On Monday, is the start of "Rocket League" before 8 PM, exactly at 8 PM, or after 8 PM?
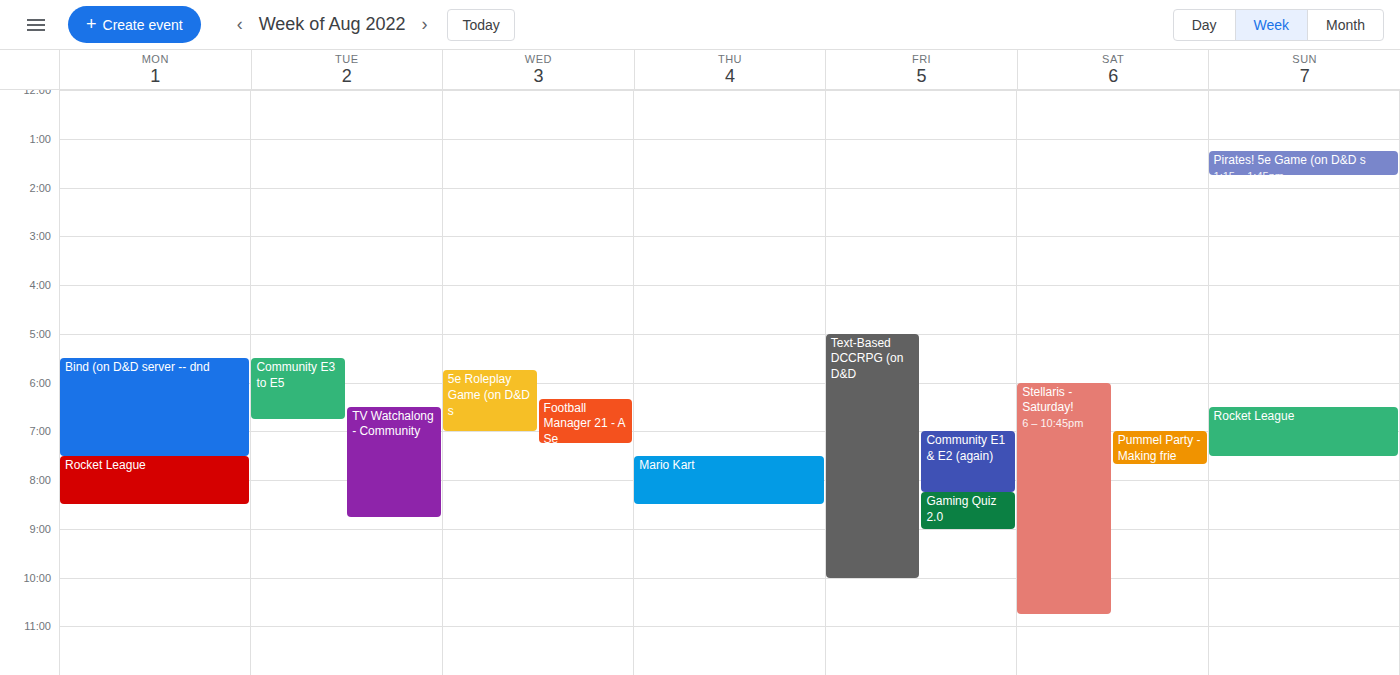
7:30 PM -- before 8 PM, 30 minutes above the 8 PM line.